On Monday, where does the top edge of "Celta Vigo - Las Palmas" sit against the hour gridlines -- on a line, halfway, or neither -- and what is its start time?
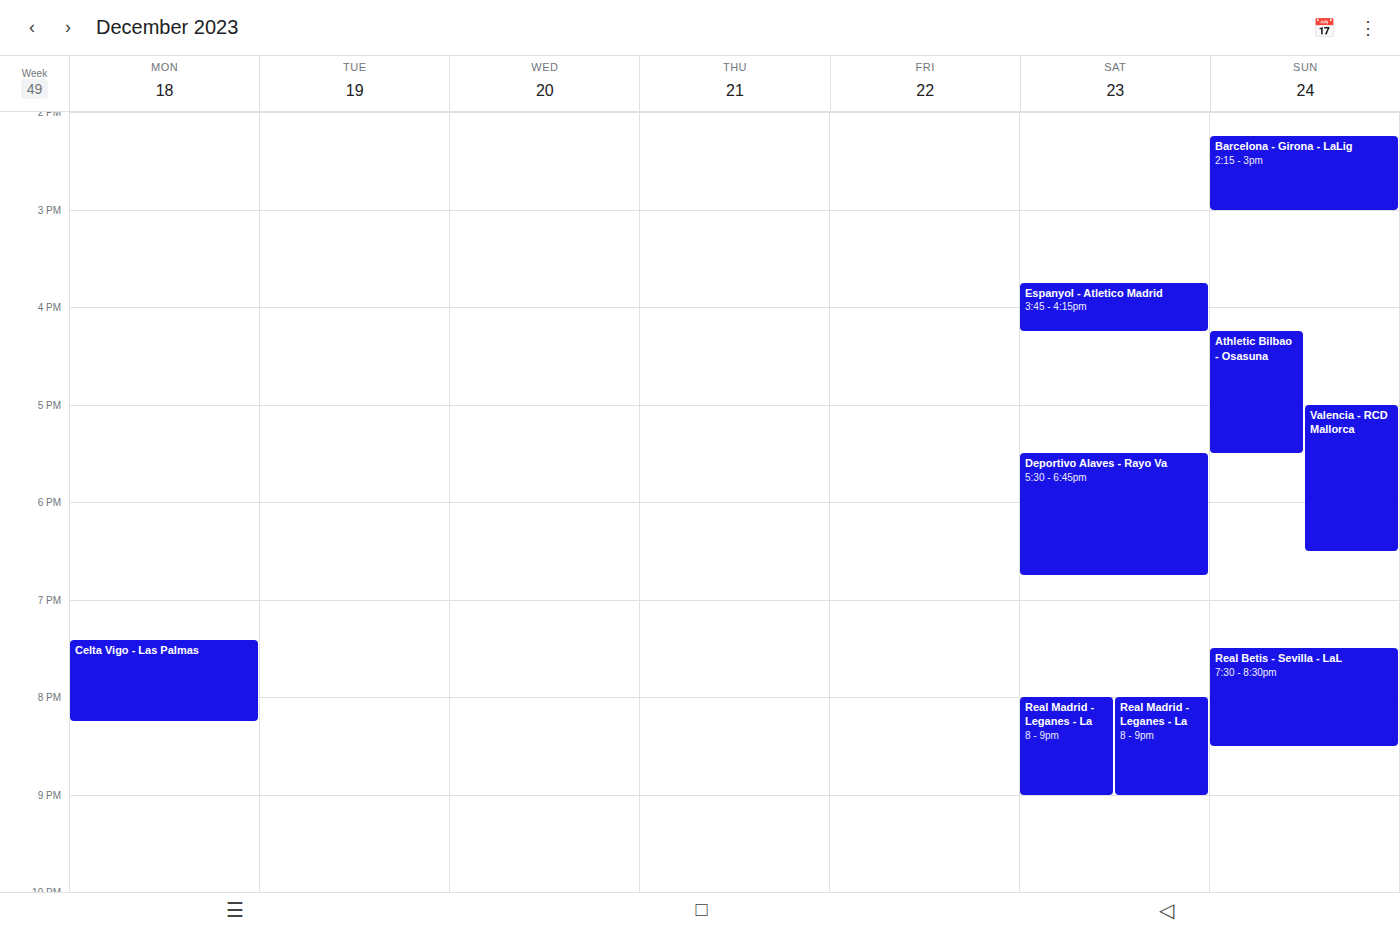
7:25 PM -- neither: 25 minutes below the 7 PM line and 35 minutes above the 8 PM line.